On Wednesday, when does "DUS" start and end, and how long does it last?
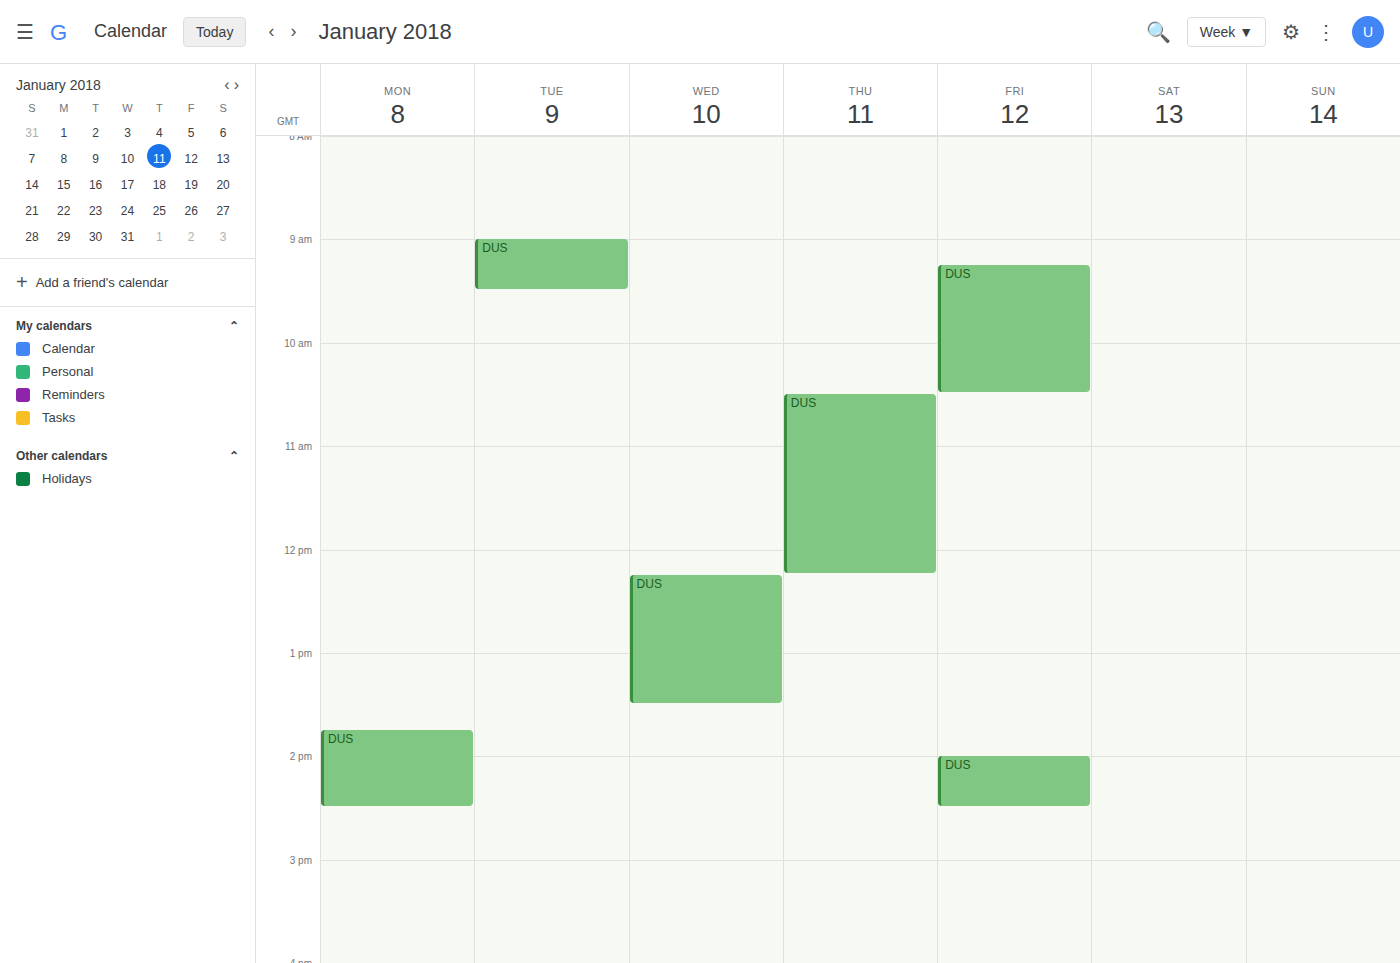
12:15 PM to 1:30 PM, 1 hour 15 minutes